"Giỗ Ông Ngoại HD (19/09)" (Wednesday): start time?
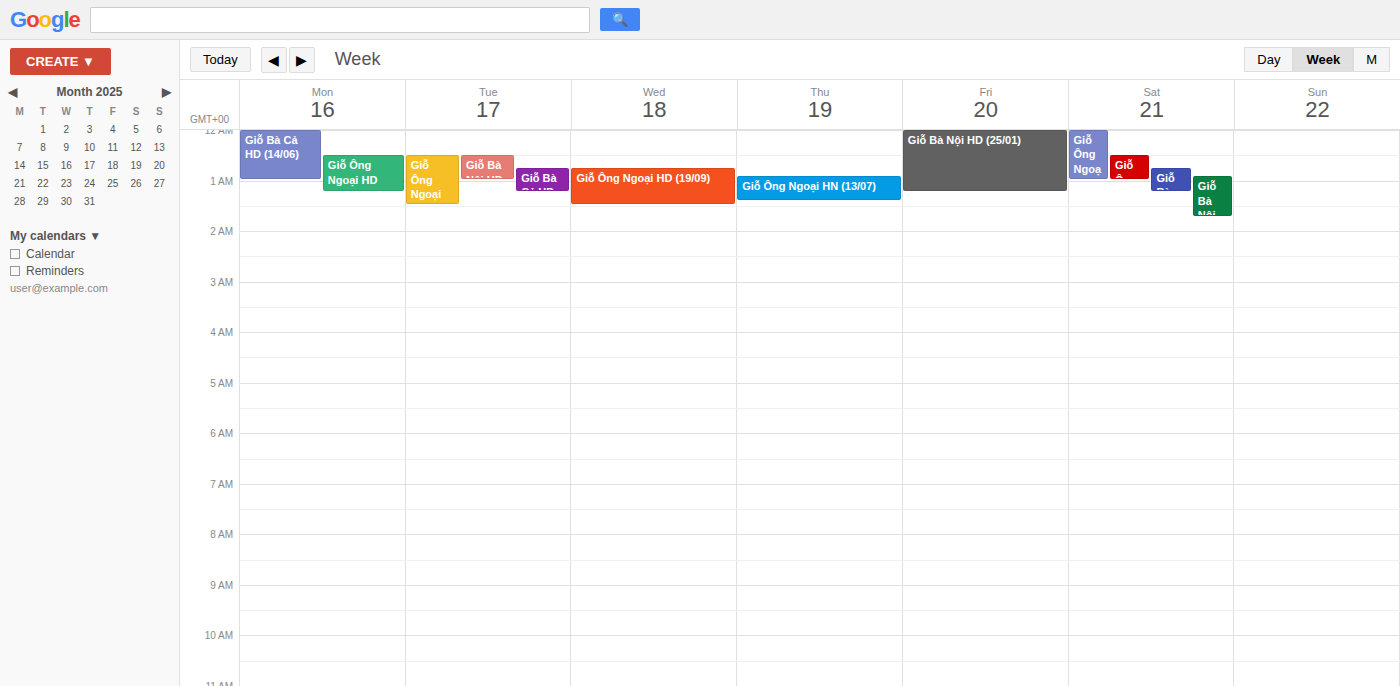
12:45 AM